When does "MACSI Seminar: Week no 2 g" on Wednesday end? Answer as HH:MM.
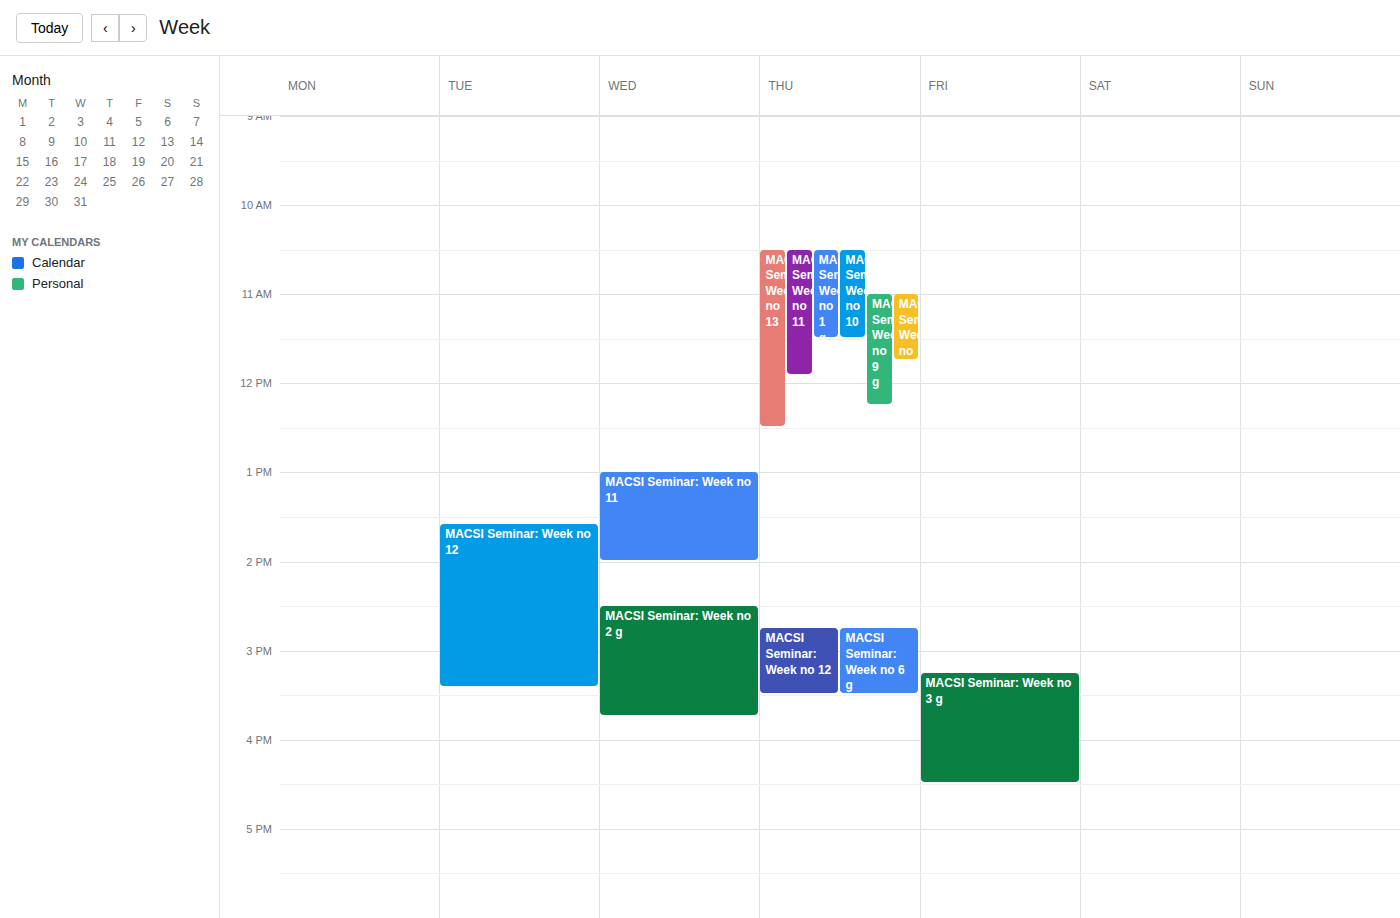
15:45